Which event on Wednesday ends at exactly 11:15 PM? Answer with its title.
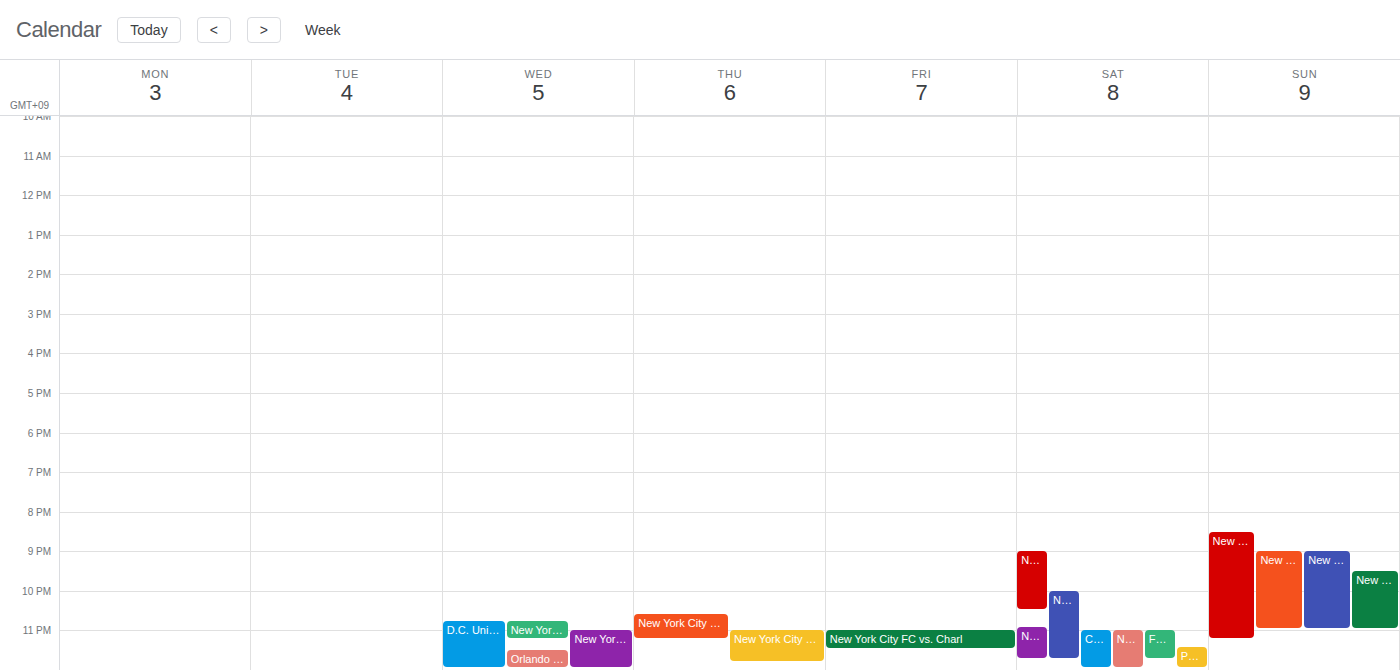
"New York City FC vs. Houst"